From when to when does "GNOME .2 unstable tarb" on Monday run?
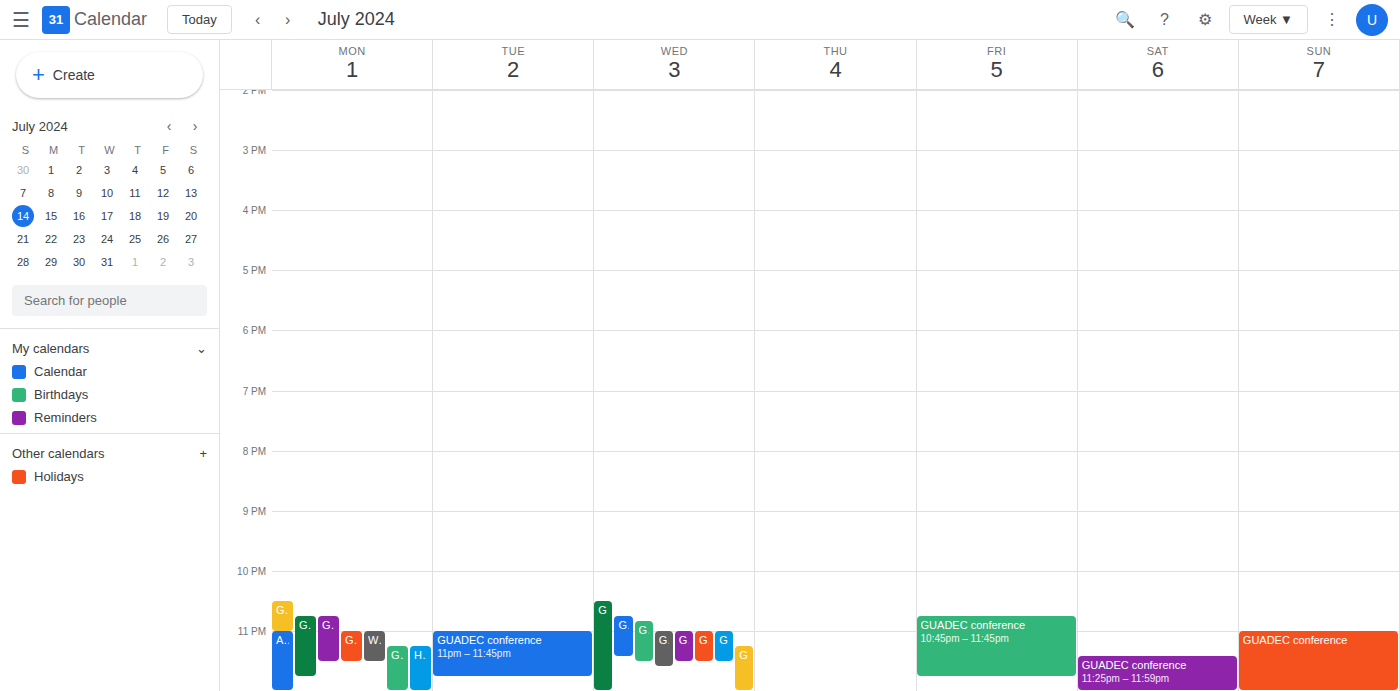
10:45 PM to 11:30 PM